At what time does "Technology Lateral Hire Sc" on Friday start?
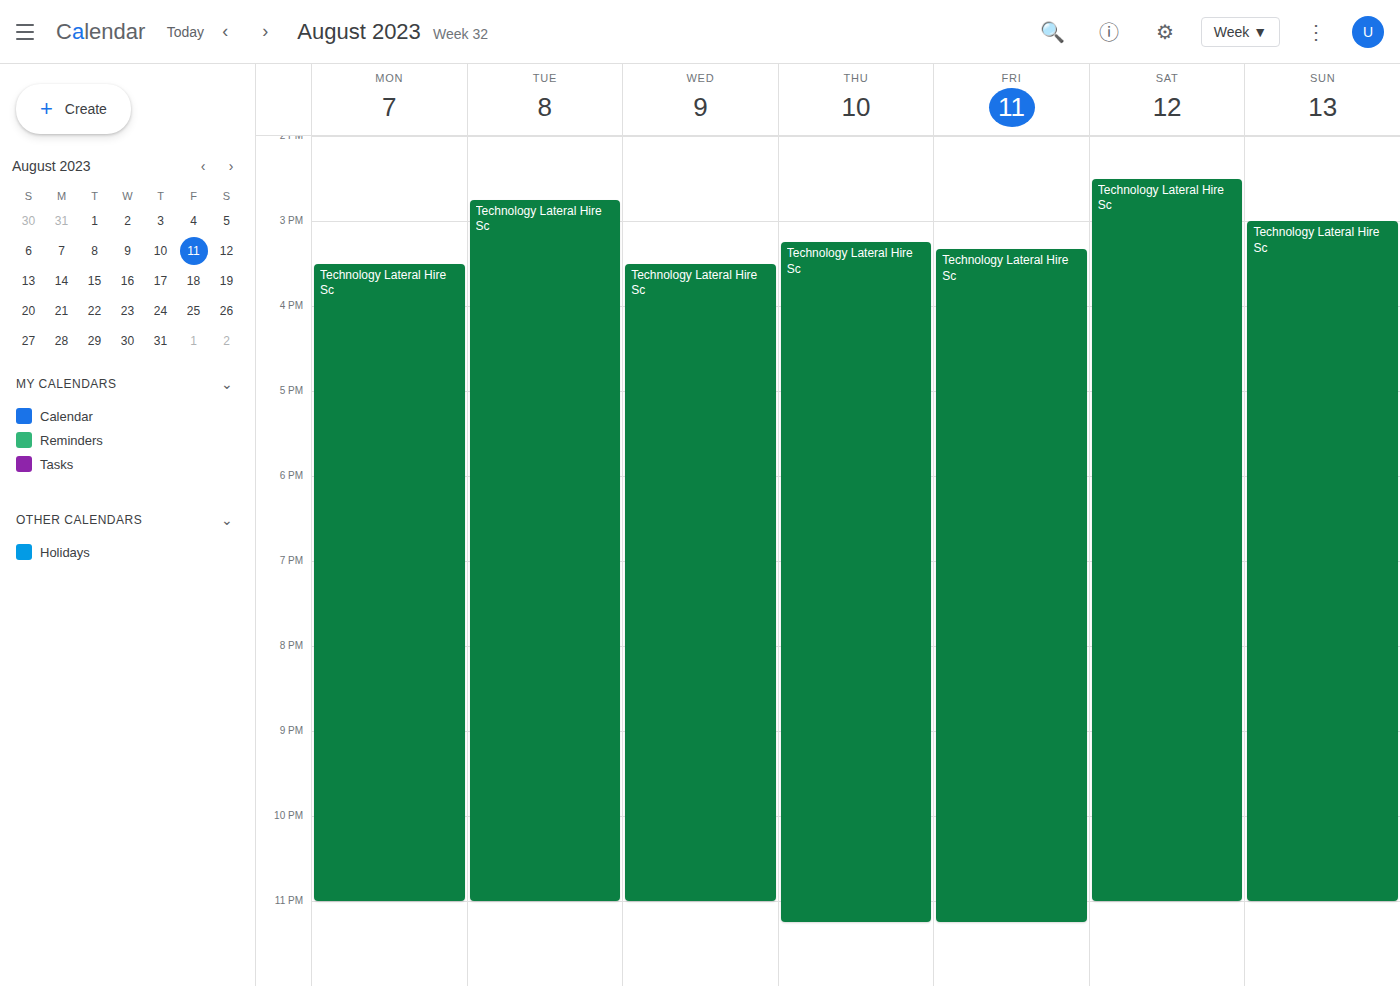
3:20 PM